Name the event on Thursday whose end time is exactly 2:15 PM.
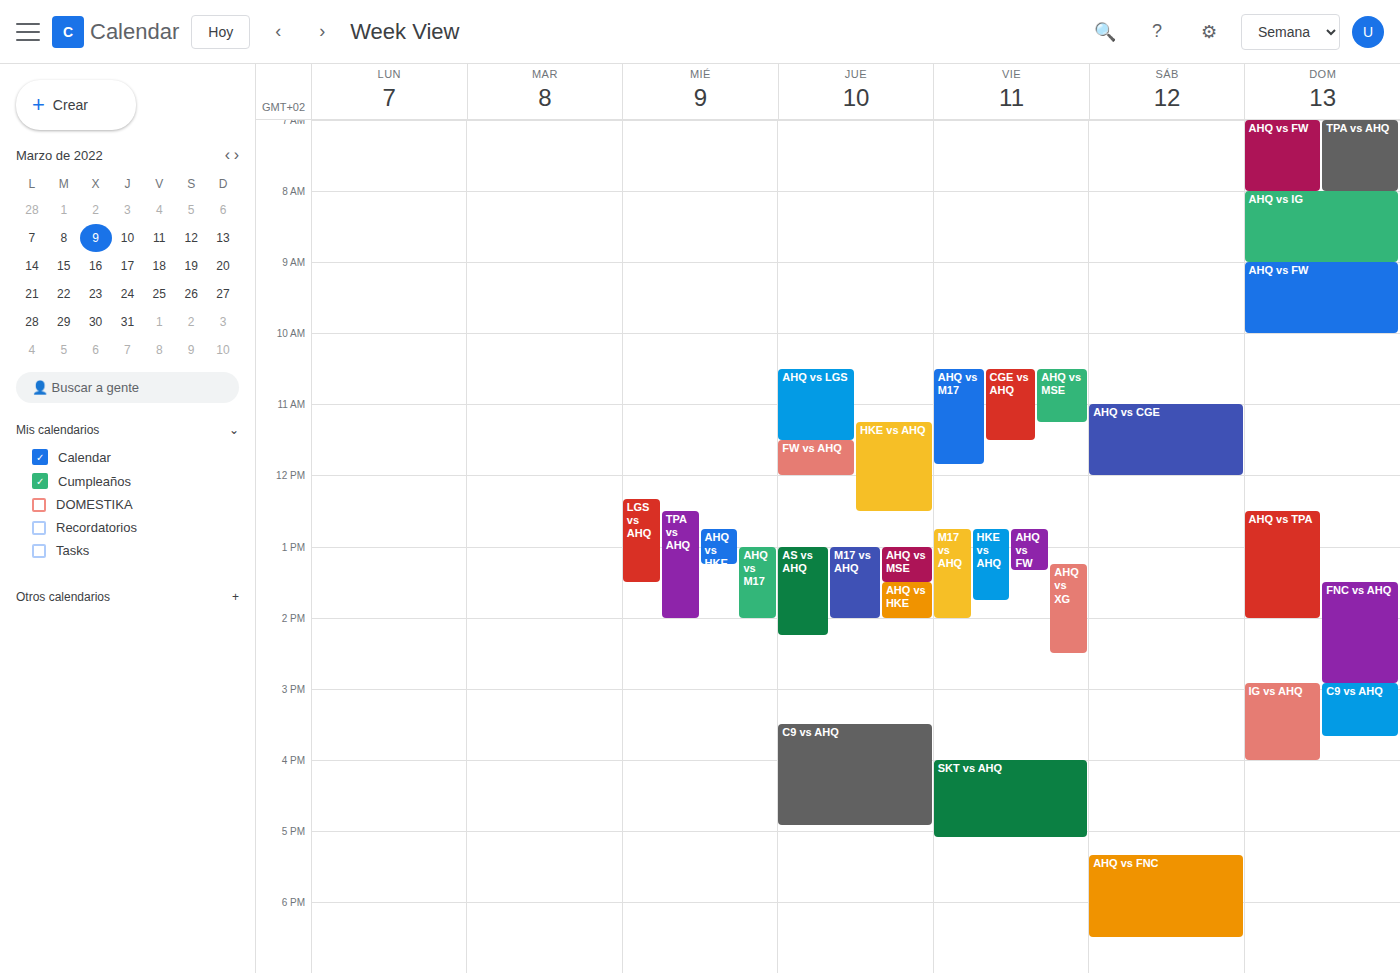
"AS vs AHQ"